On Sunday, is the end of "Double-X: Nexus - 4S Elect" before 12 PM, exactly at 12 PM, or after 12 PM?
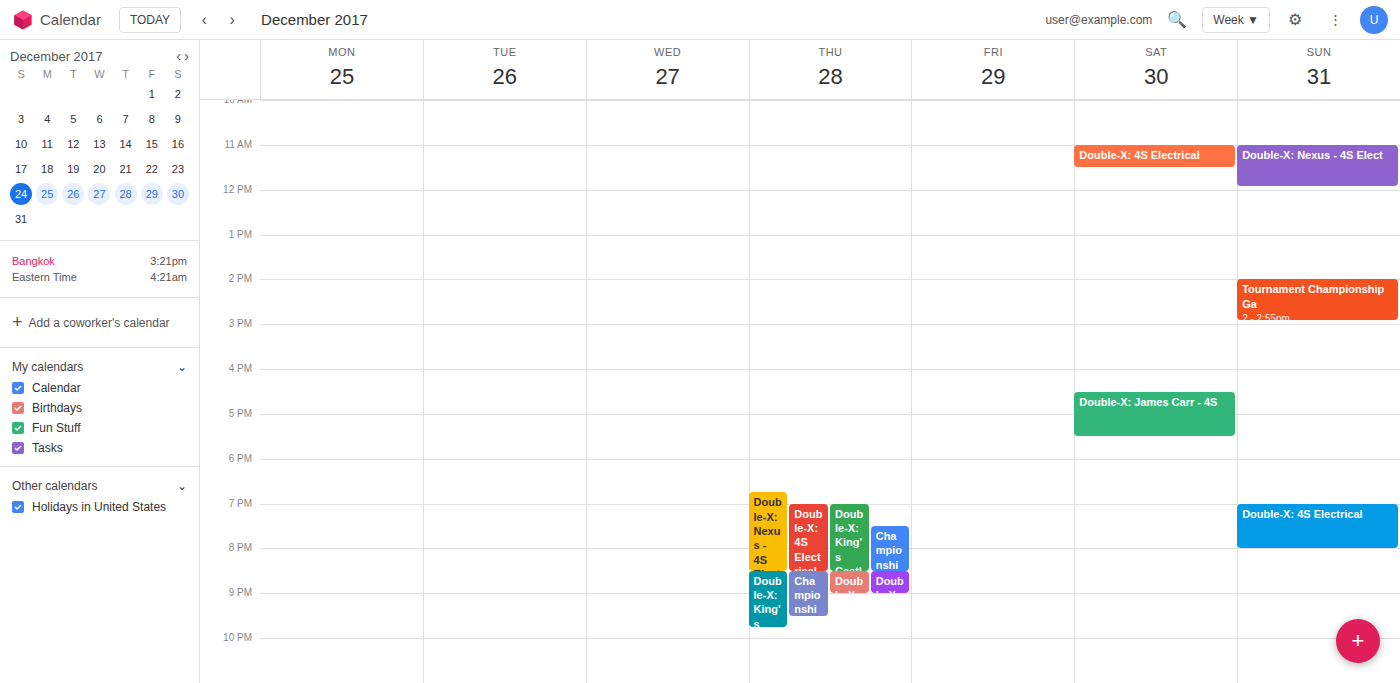
11:55 AM -- before 12 PM, 5 minutes above the 12 PM line.